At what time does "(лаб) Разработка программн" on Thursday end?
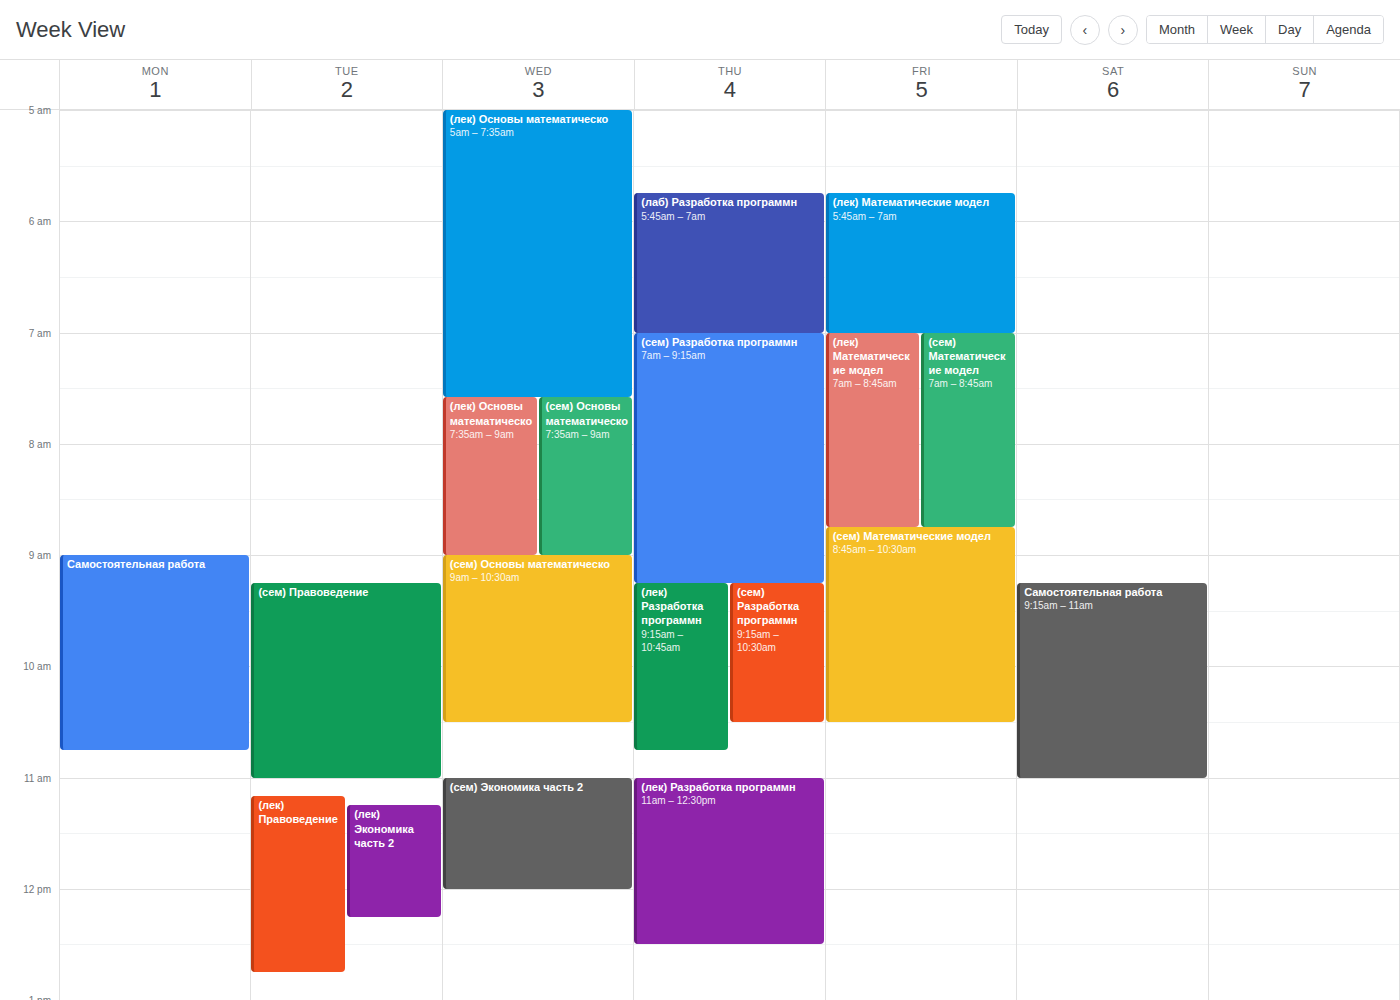
7:00 AM